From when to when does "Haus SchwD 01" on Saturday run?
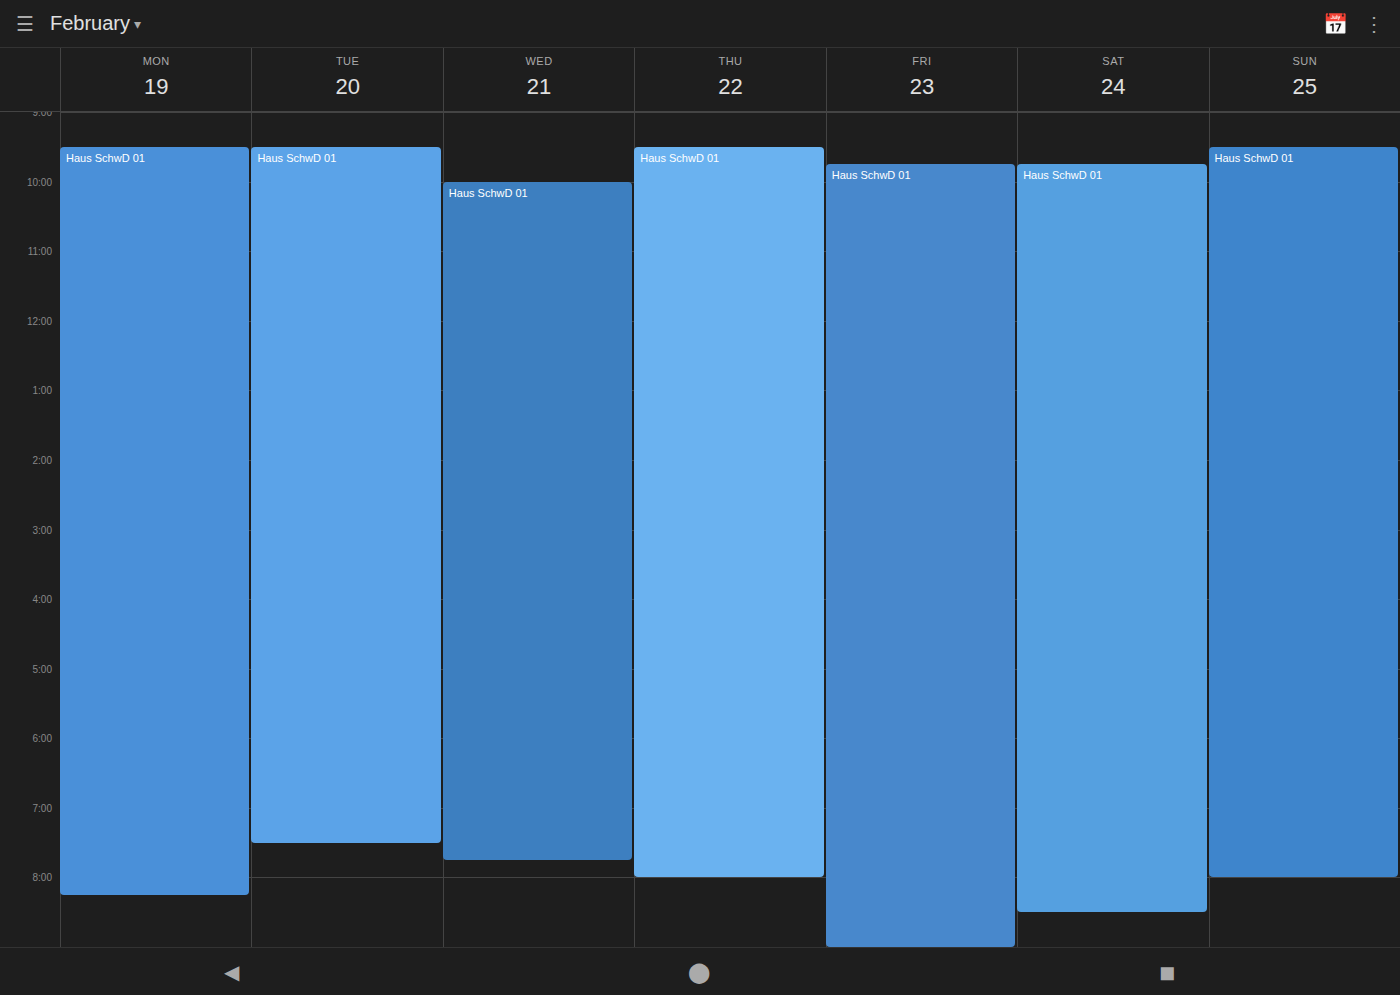
9:45 AM to 8:30 PM